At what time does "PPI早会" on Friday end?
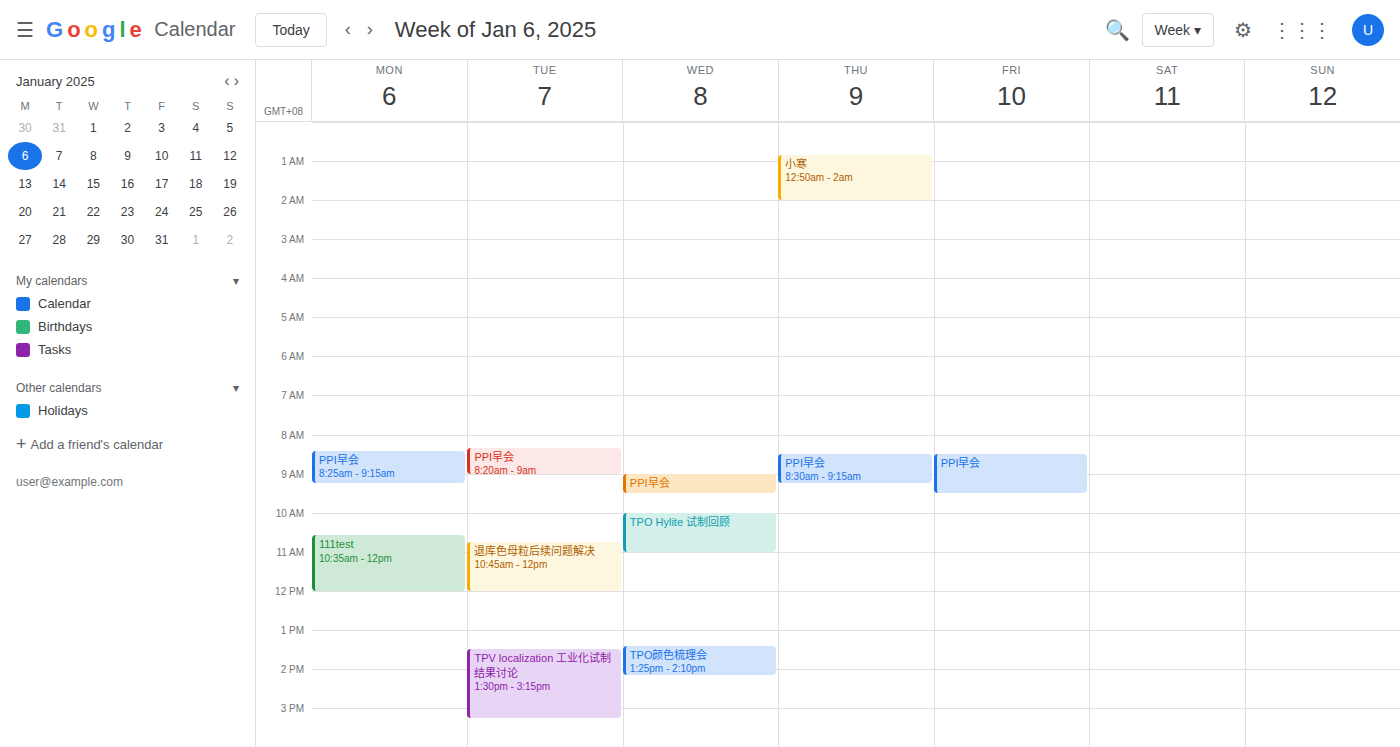
9:30 AM